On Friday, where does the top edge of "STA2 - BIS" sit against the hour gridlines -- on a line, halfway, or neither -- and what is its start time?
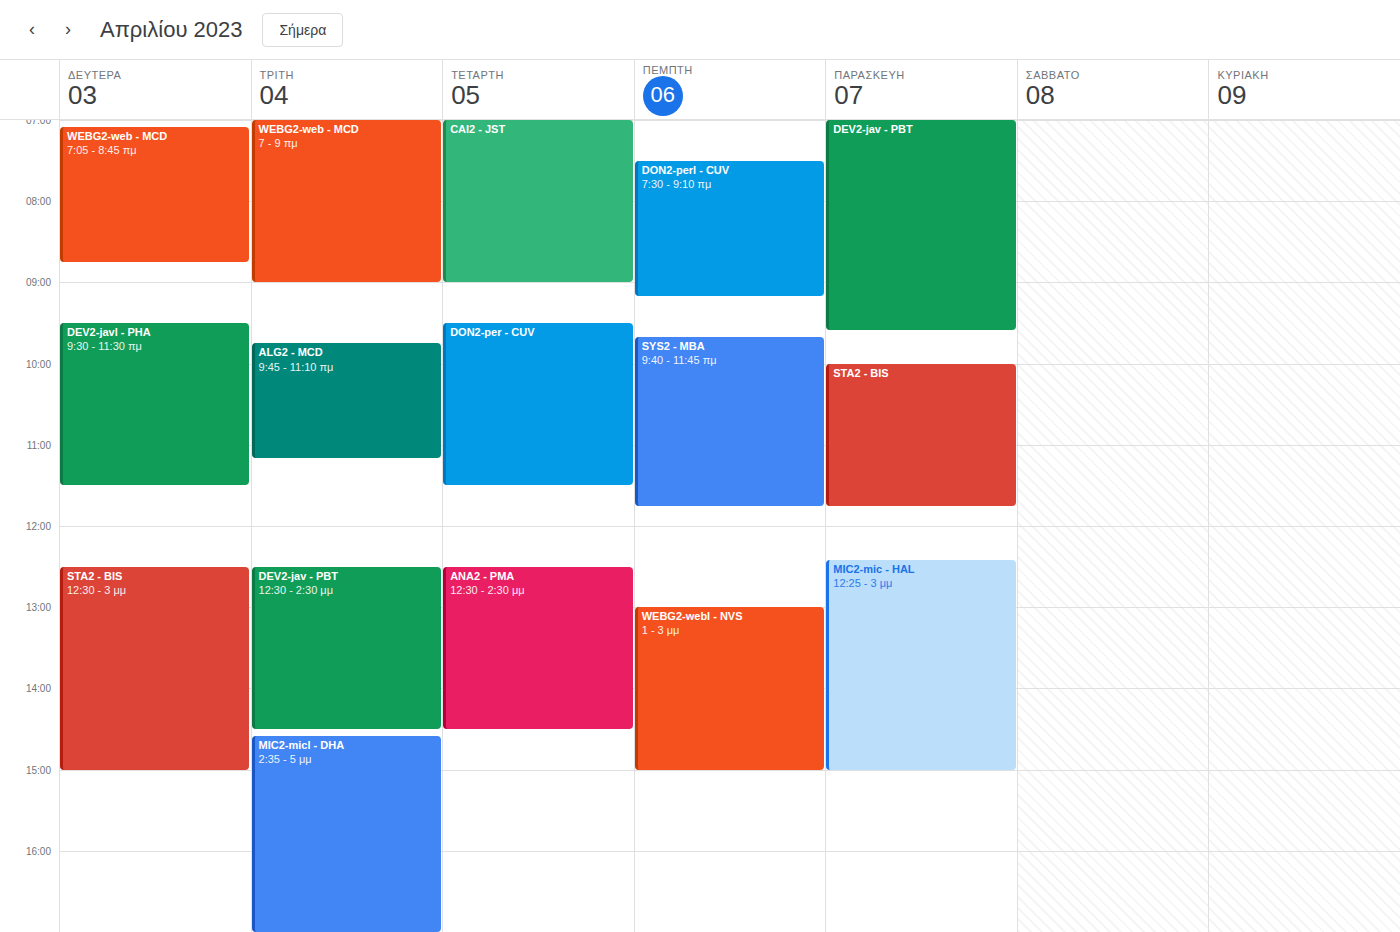
10:00 AM -- exactly on the 10 AM line.